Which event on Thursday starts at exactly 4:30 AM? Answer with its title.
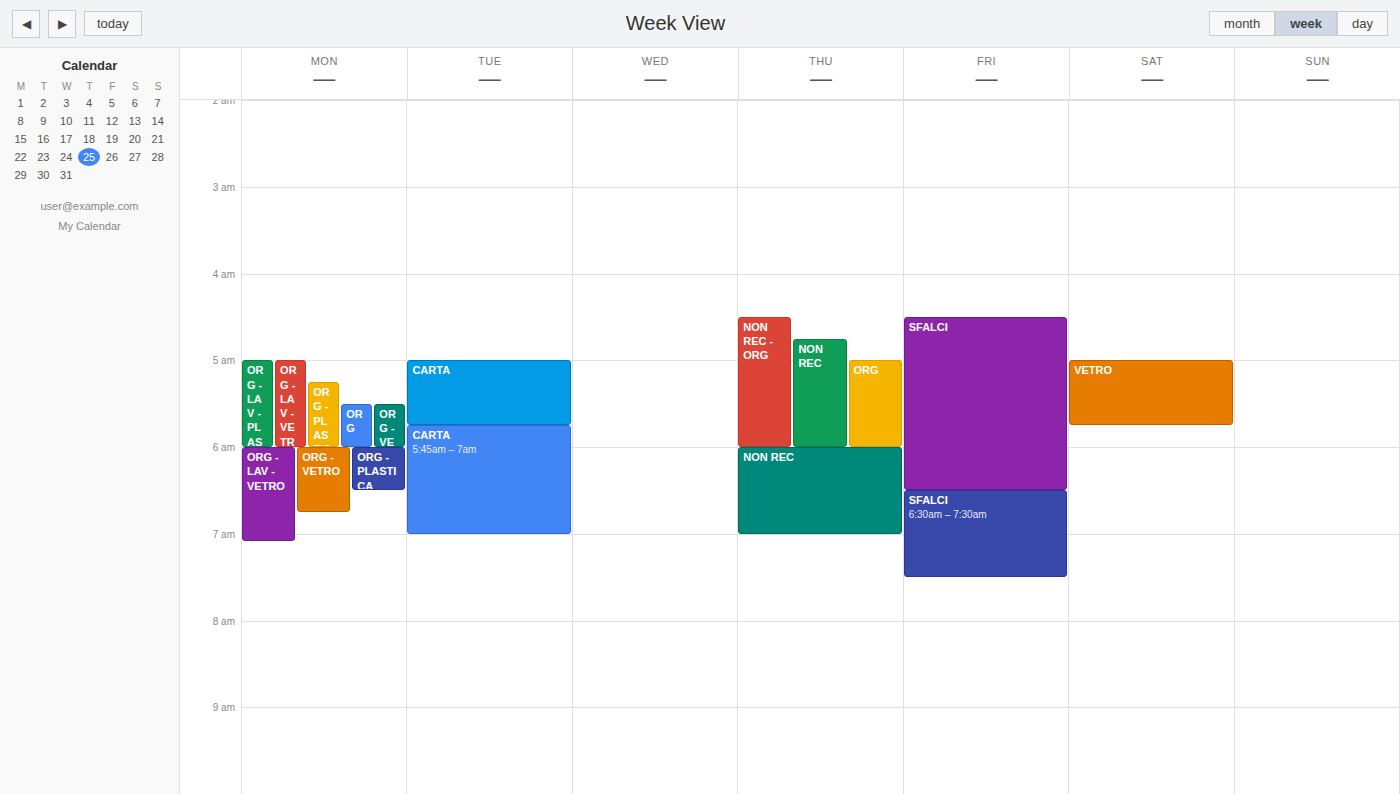
"NON REC - ORG"